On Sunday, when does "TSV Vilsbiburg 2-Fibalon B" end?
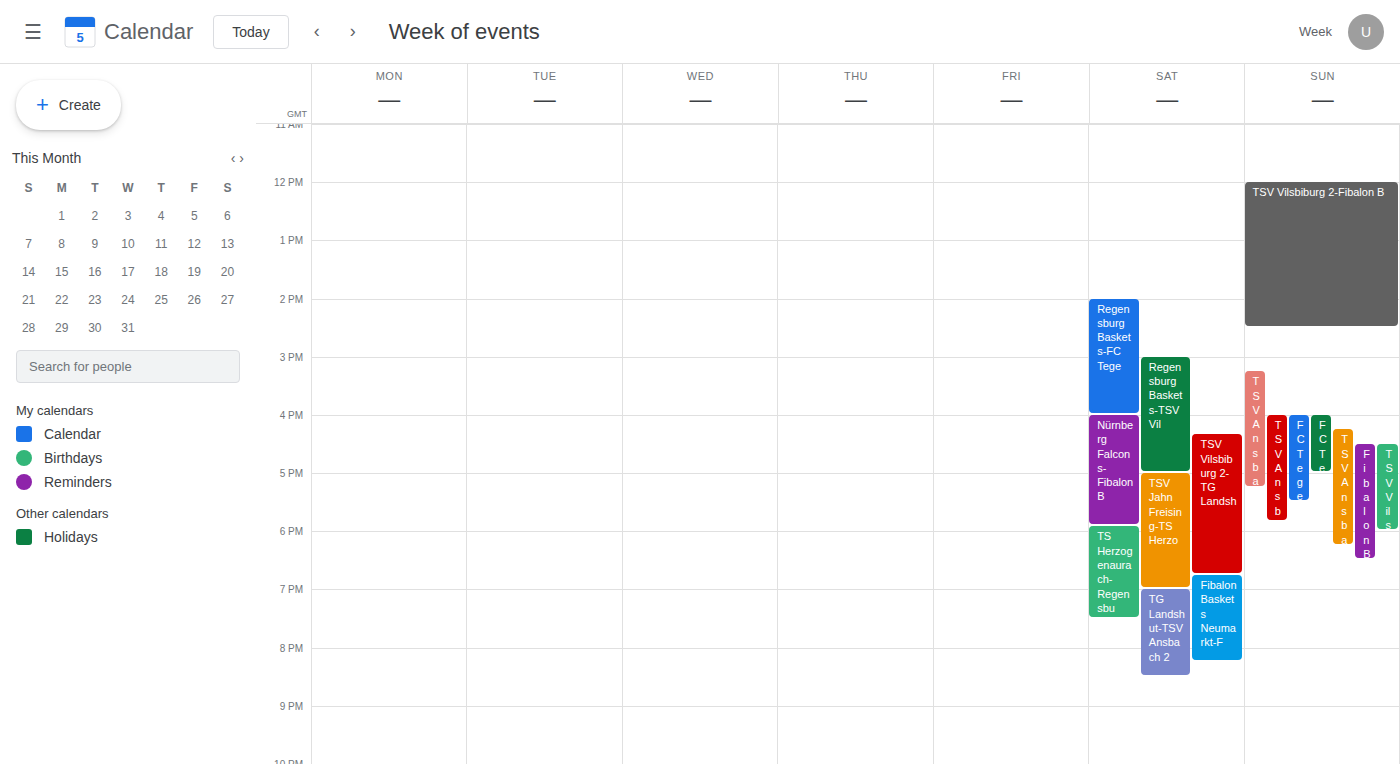
2:30 PM